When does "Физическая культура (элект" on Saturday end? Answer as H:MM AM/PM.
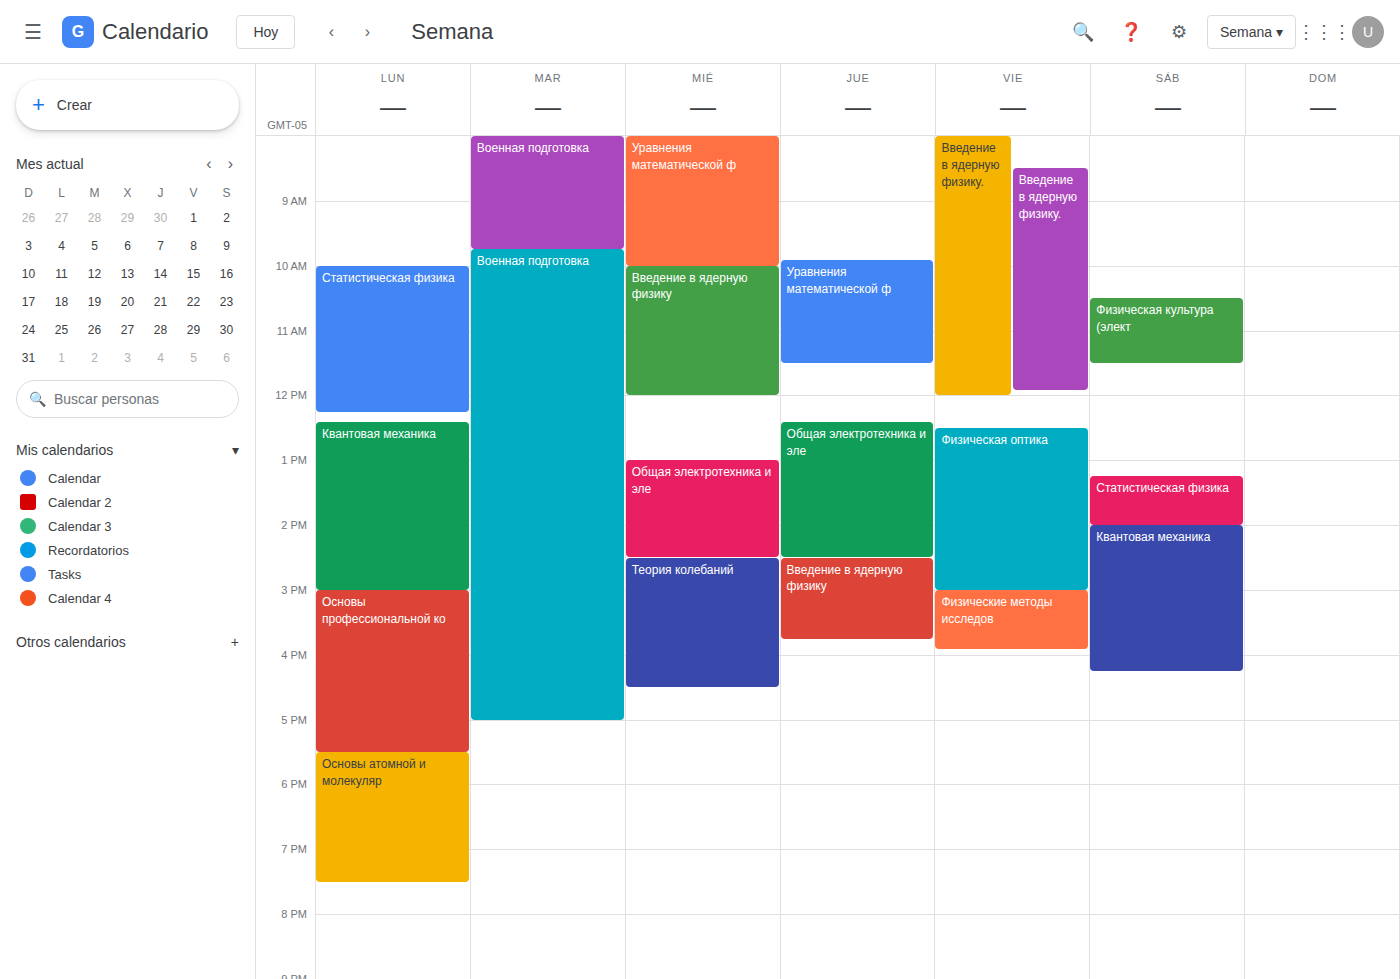
11:30 AM